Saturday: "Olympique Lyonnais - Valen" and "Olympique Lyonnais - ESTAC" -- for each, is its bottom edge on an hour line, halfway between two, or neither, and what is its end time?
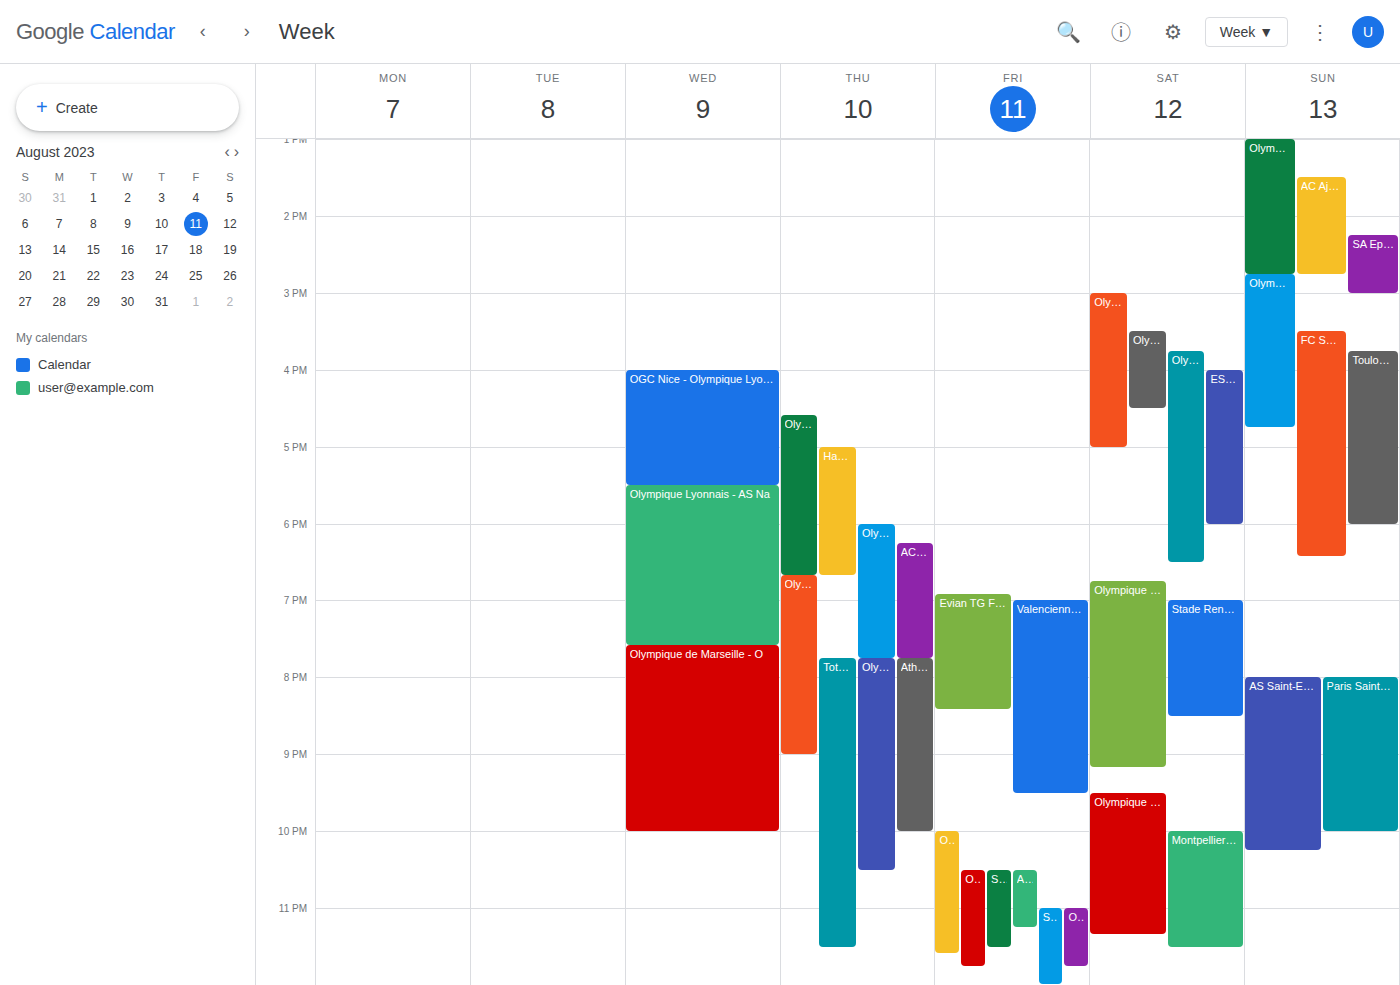
"Olympique Lyonnais - Valen": 4:30 PM, halfway between the 4 PM and 5 PM lines. "Olympique Lyonnais - ESTAC": 5:00 PM, exactly on the 5 PM line.